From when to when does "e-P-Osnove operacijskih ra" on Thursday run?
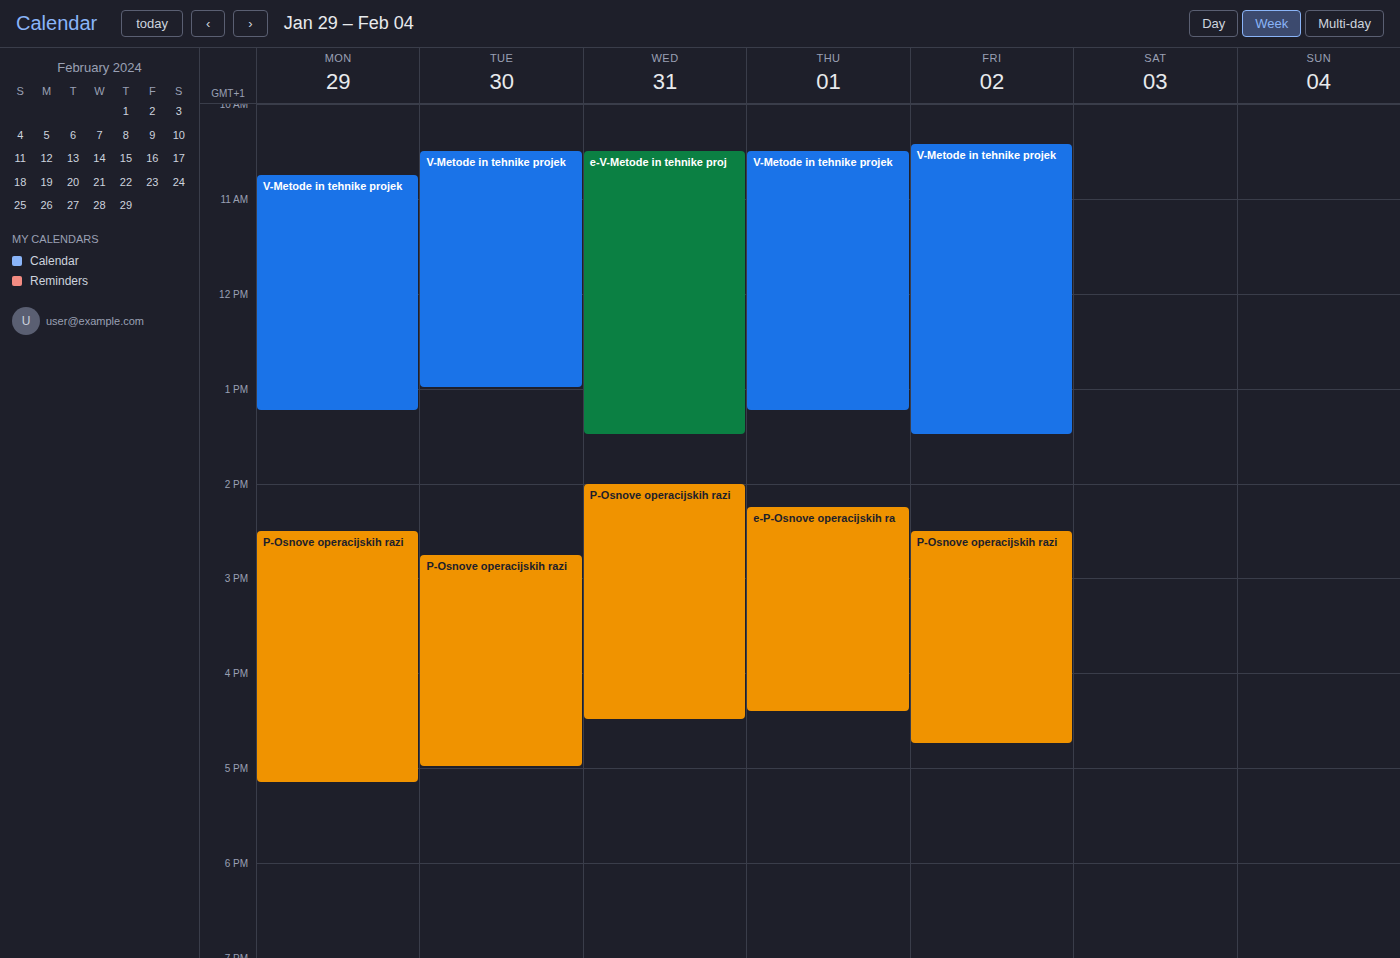
14:15 to 16:25